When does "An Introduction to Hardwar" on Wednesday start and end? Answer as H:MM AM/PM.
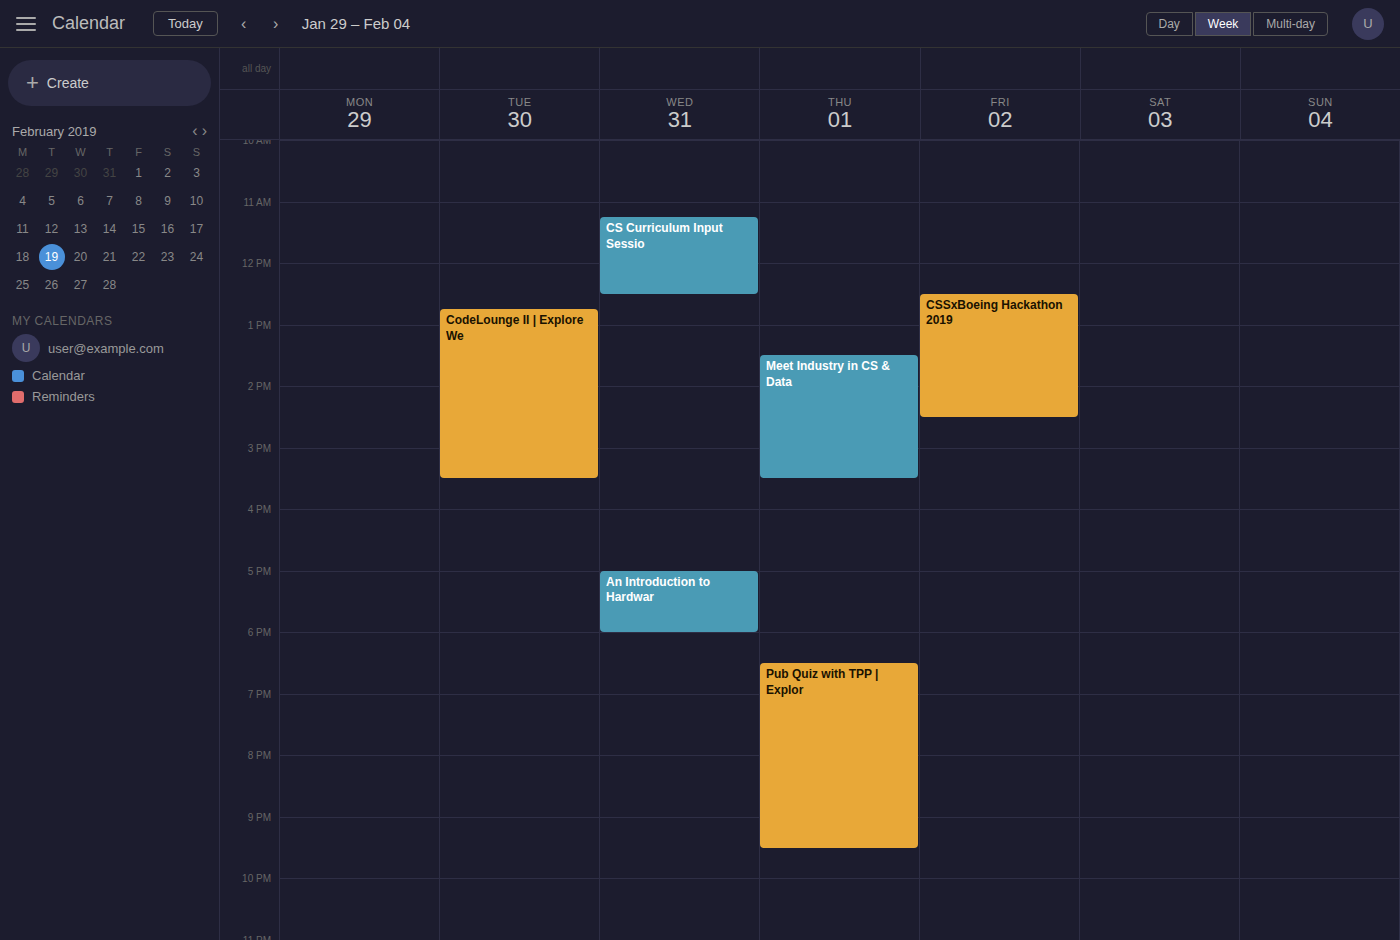
5:00 PM to 6:00 PM